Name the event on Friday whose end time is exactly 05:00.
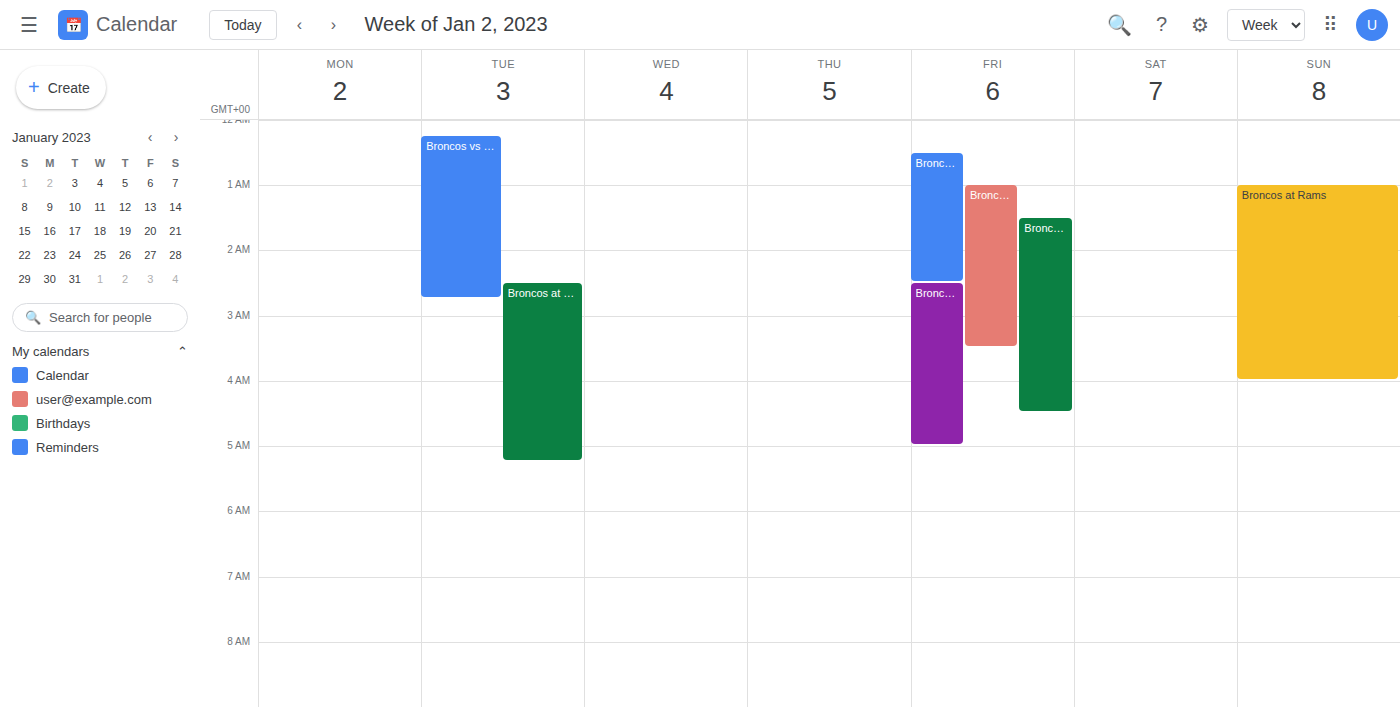
"Broncos at Seahawks"